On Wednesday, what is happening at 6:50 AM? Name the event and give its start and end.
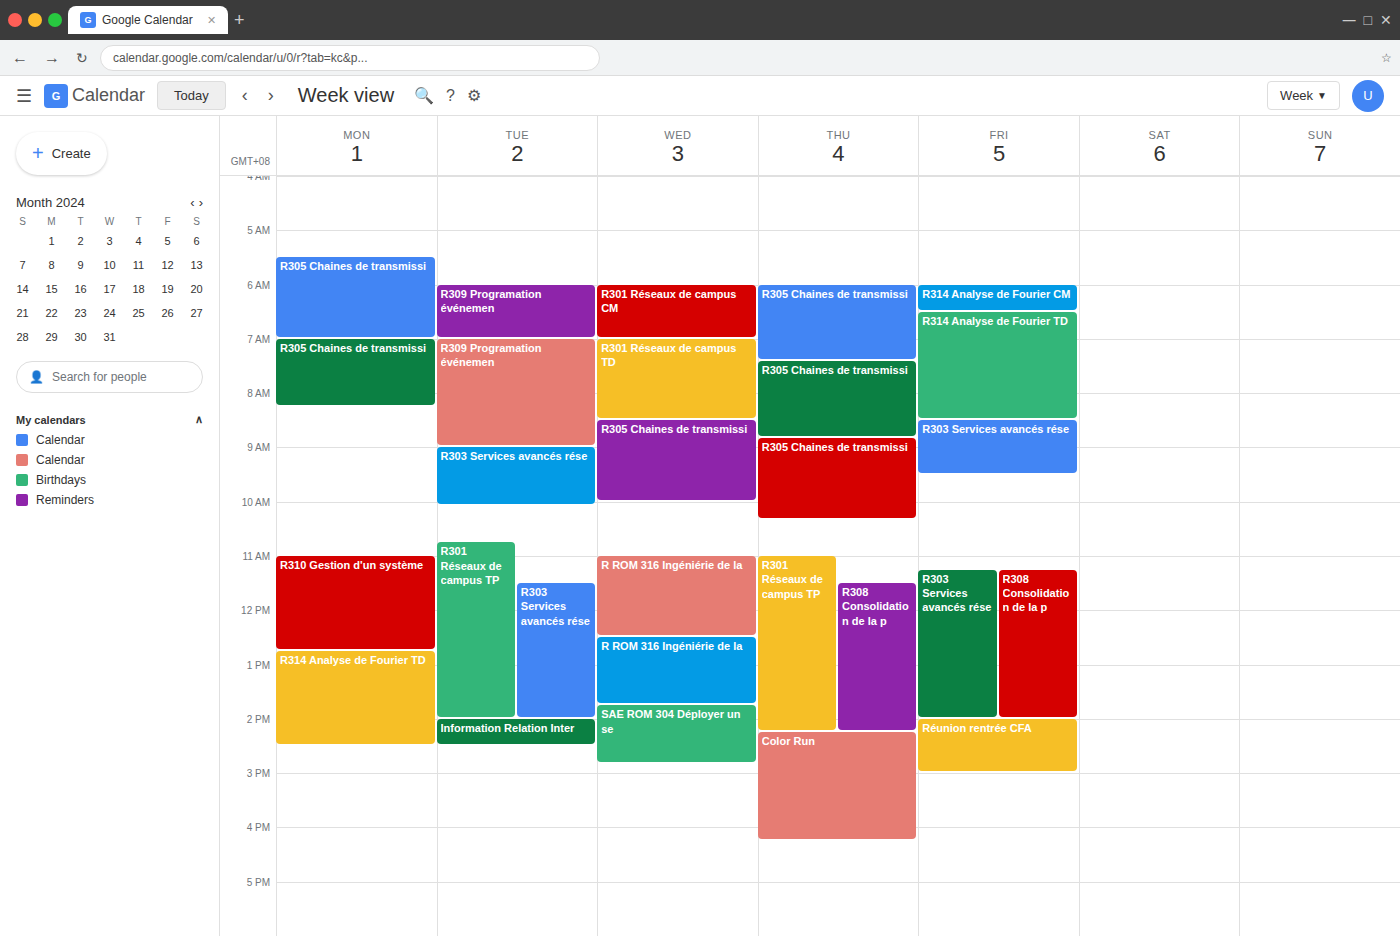
"R301 Réseaux de campus CM", 6:00 AM to 7:00 AM